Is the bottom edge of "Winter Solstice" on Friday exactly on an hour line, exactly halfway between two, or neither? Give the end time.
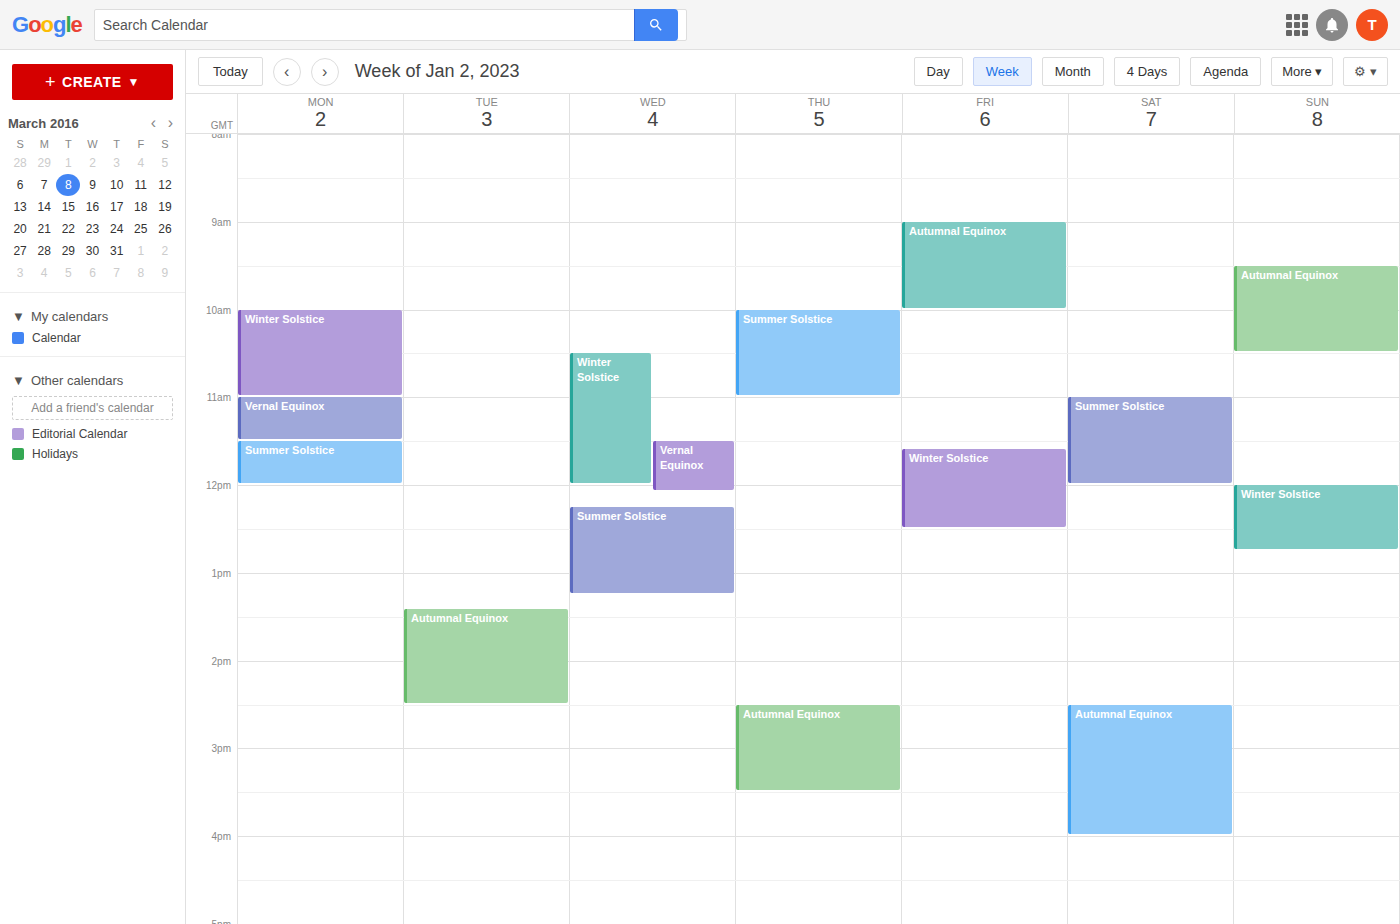
12:30 PM -- halfway between the 12 PM and 1 PM lines.